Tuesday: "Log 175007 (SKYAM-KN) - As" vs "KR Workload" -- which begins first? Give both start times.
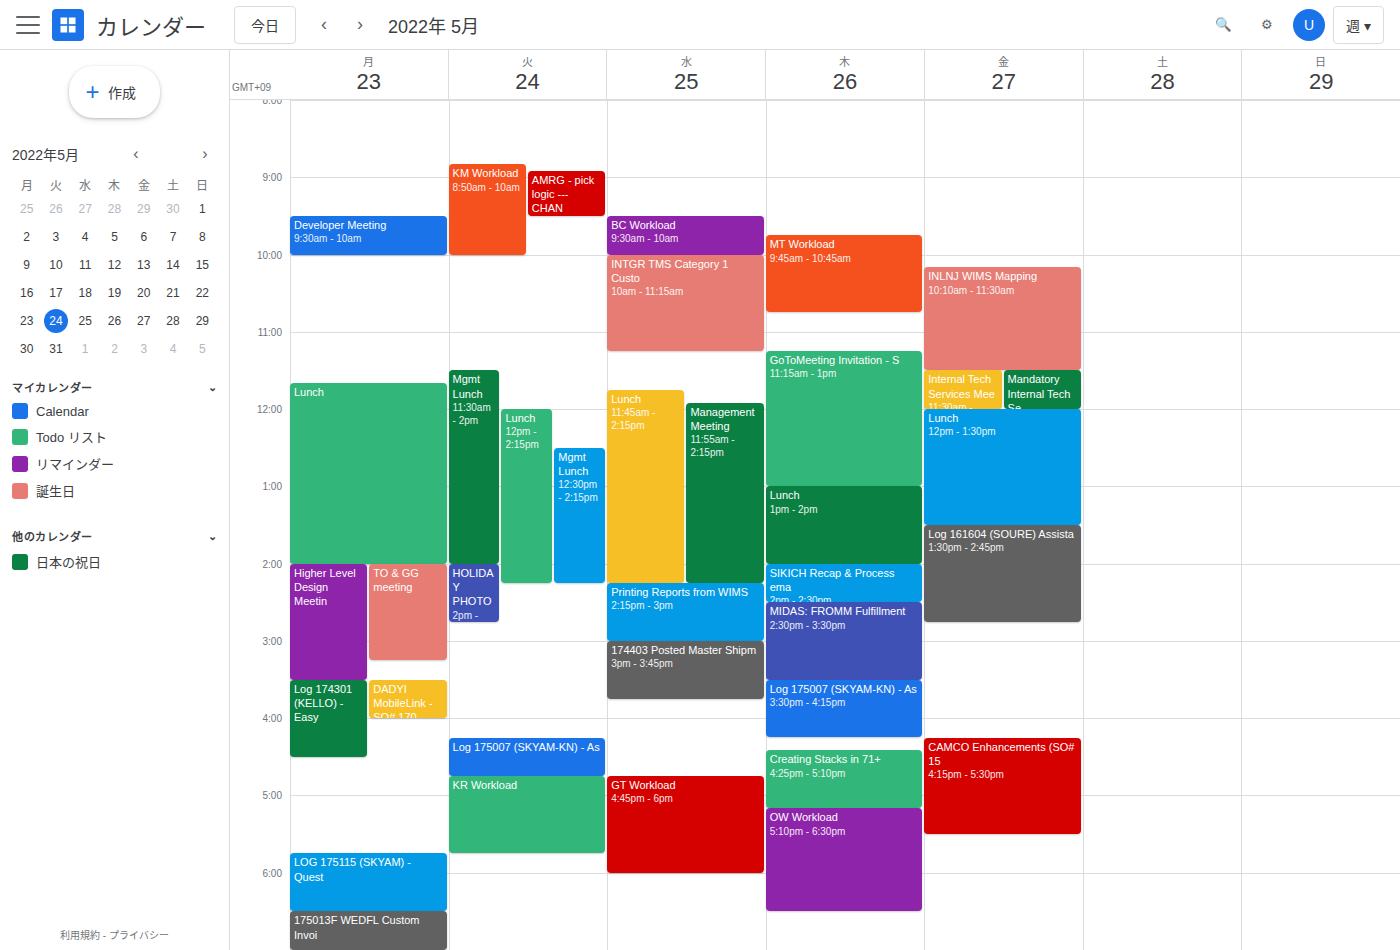
"Log 175007 (SKYAM-KN) - As" 4:15 PM; "KR Workload" 4:45 PM.